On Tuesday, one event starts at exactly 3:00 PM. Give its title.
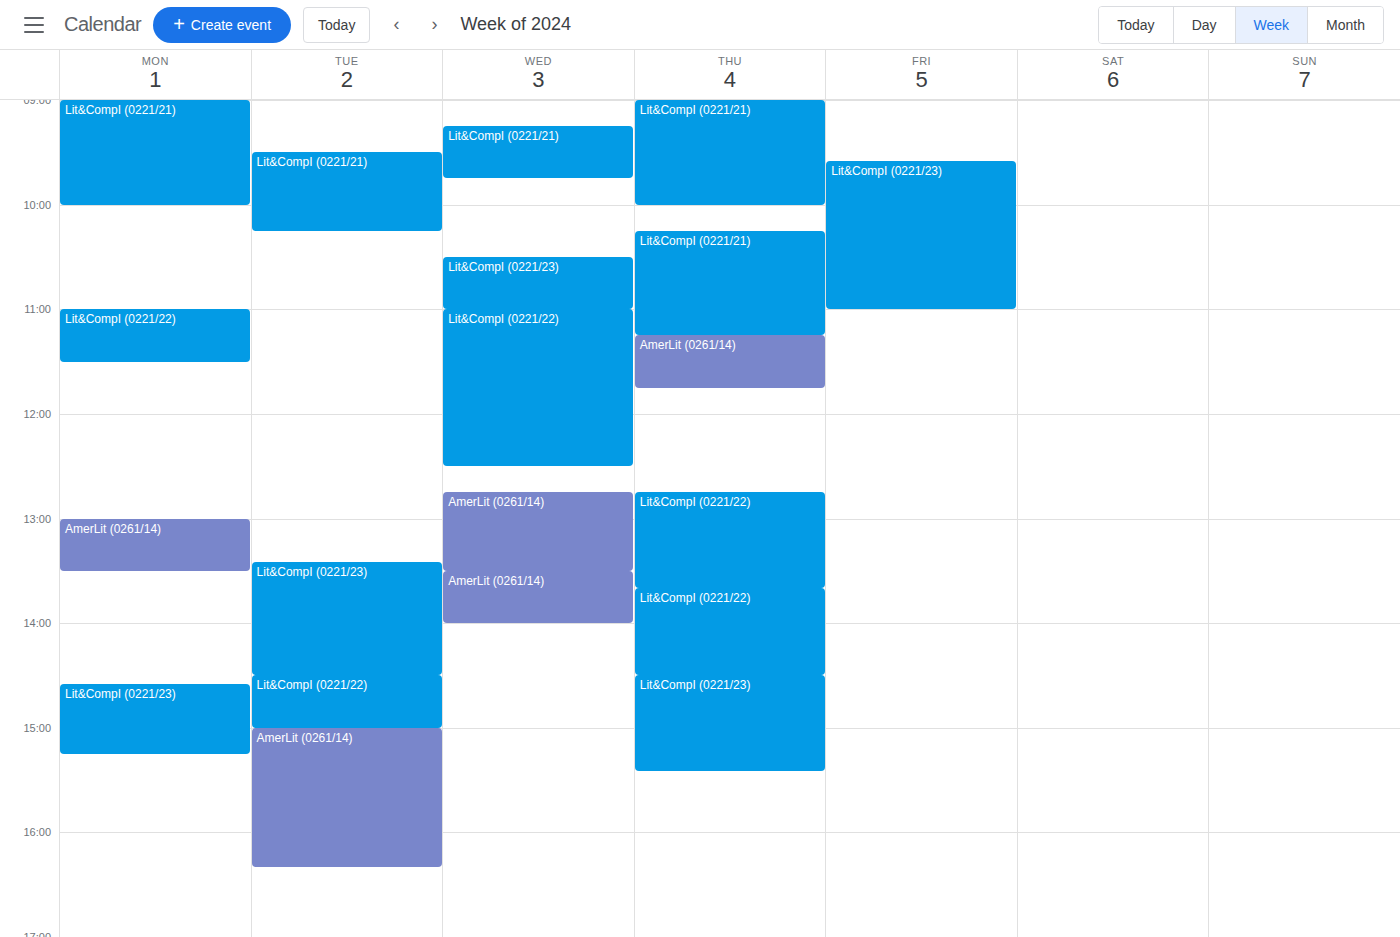
"AmerLit (0261/14)"